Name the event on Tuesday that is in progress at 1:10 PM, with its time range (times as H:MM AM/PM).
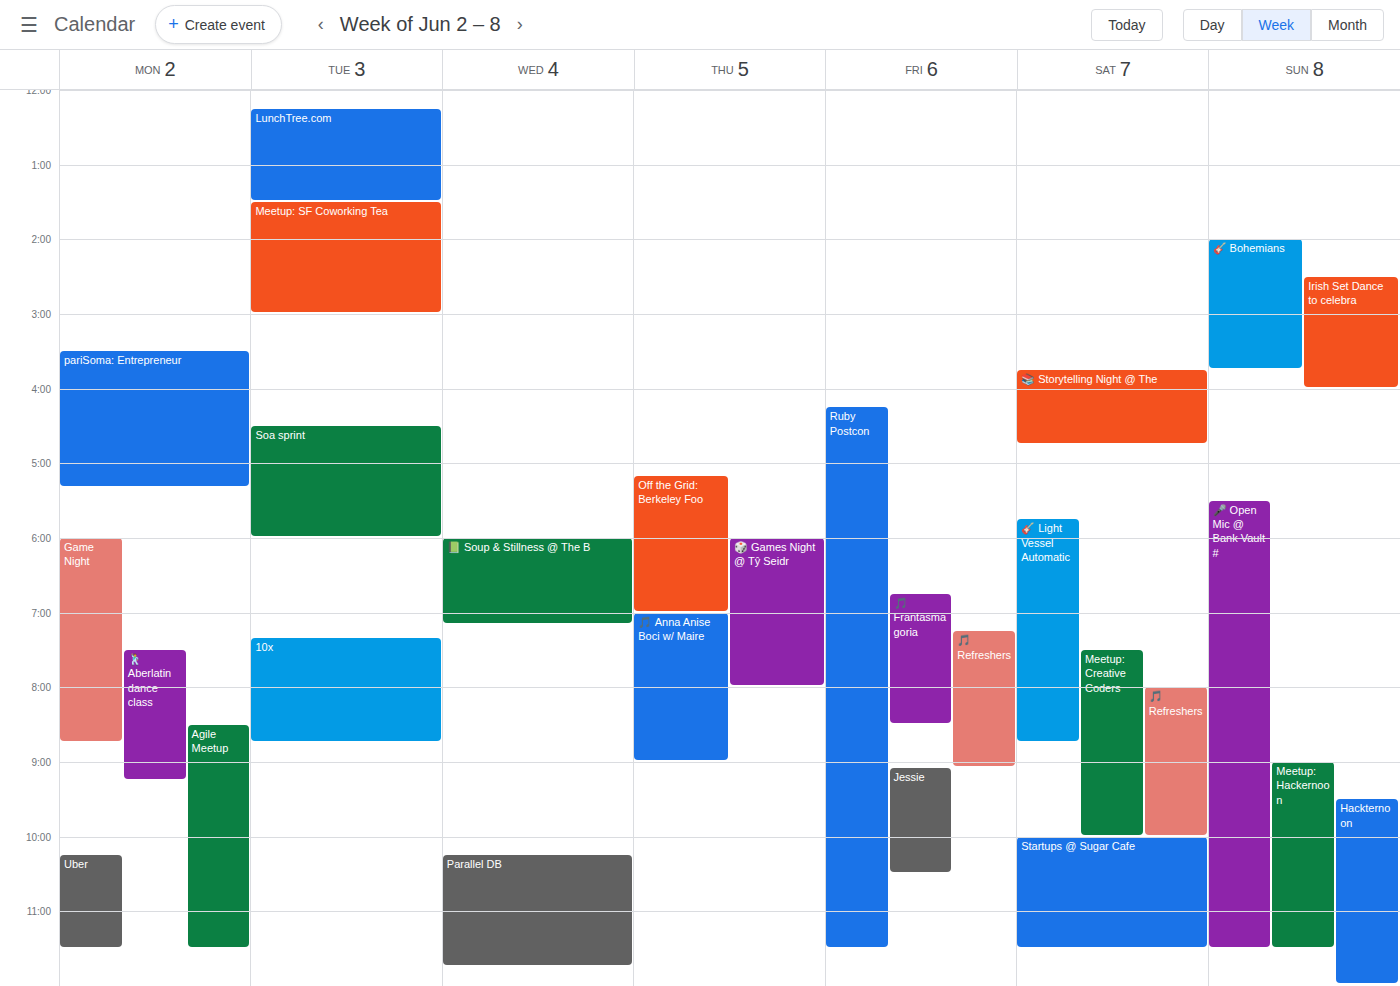
"LunchTree.com", 12:15 PM to 1:30 PM